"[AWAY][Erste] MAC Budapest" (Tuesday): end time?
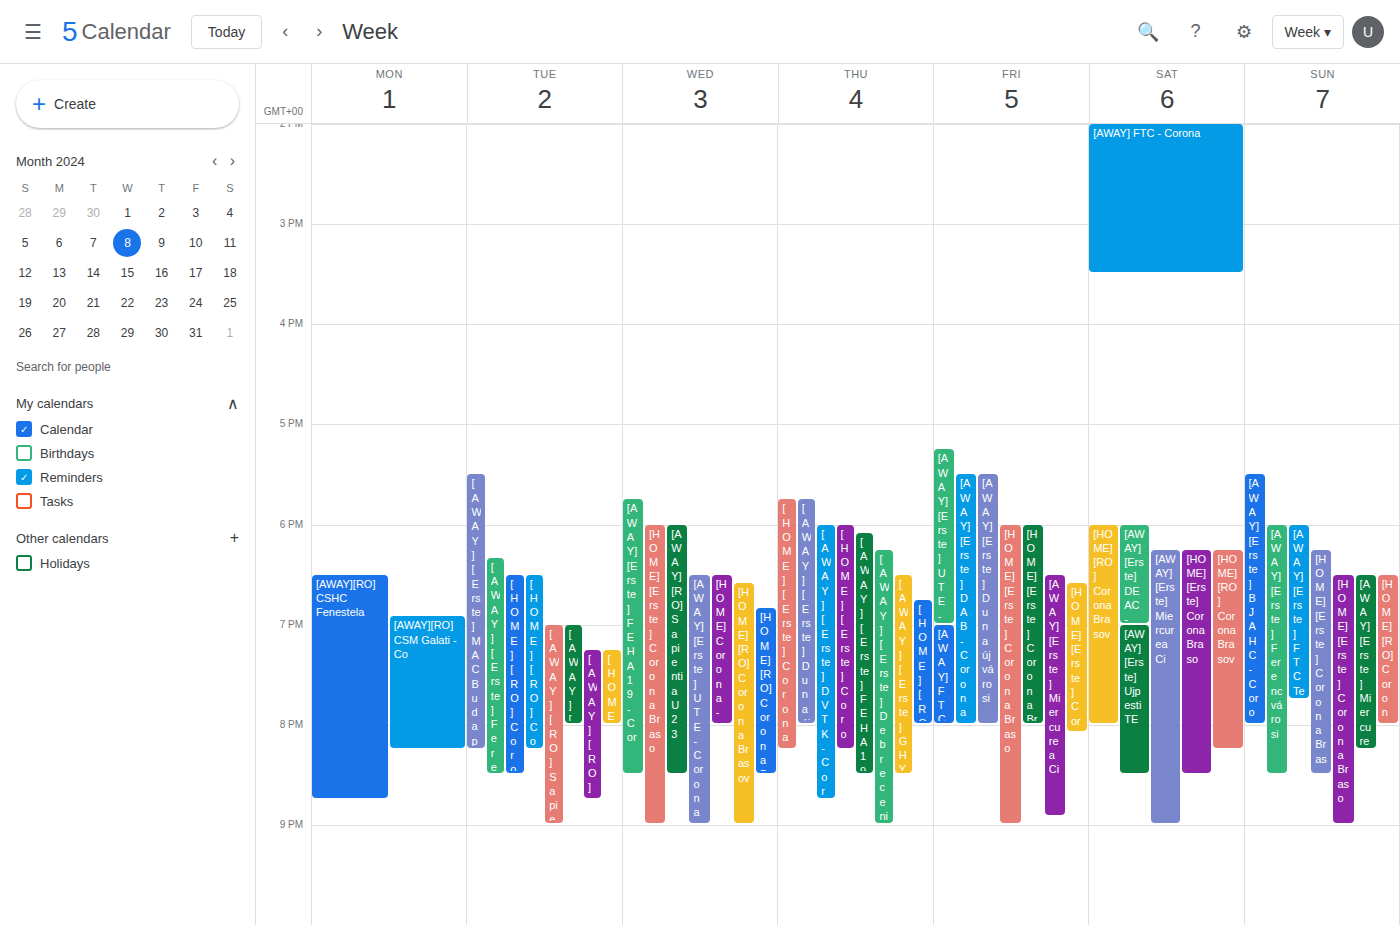
8:15 PM